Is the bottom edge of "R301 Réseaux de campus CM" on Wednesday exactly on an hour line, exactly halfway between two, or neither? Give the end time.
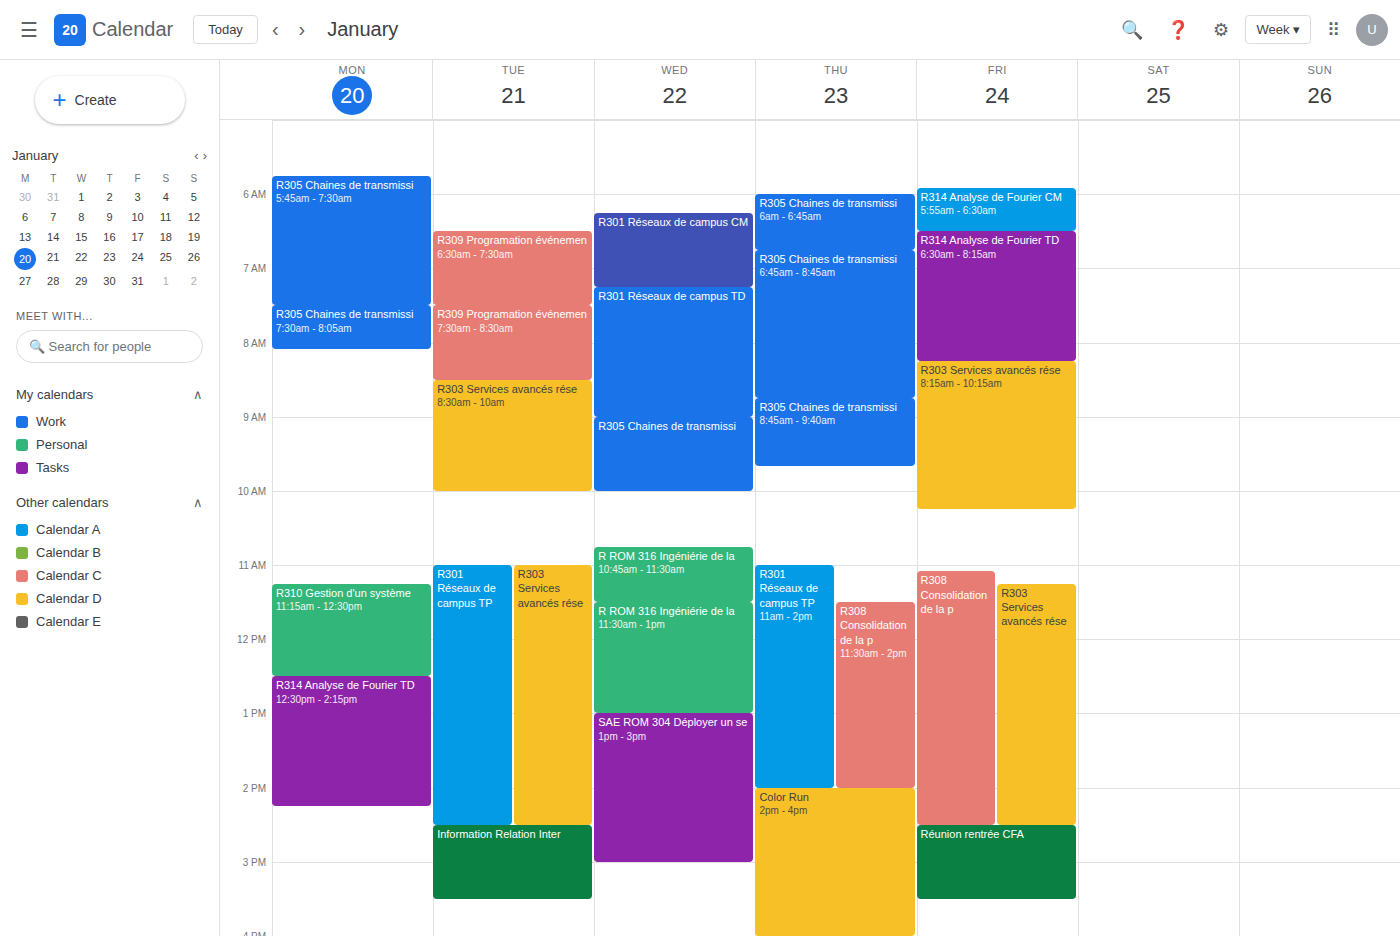
7:15 AM -- neither: a quarter of the way from the 7 AM line to the 8 AM line.